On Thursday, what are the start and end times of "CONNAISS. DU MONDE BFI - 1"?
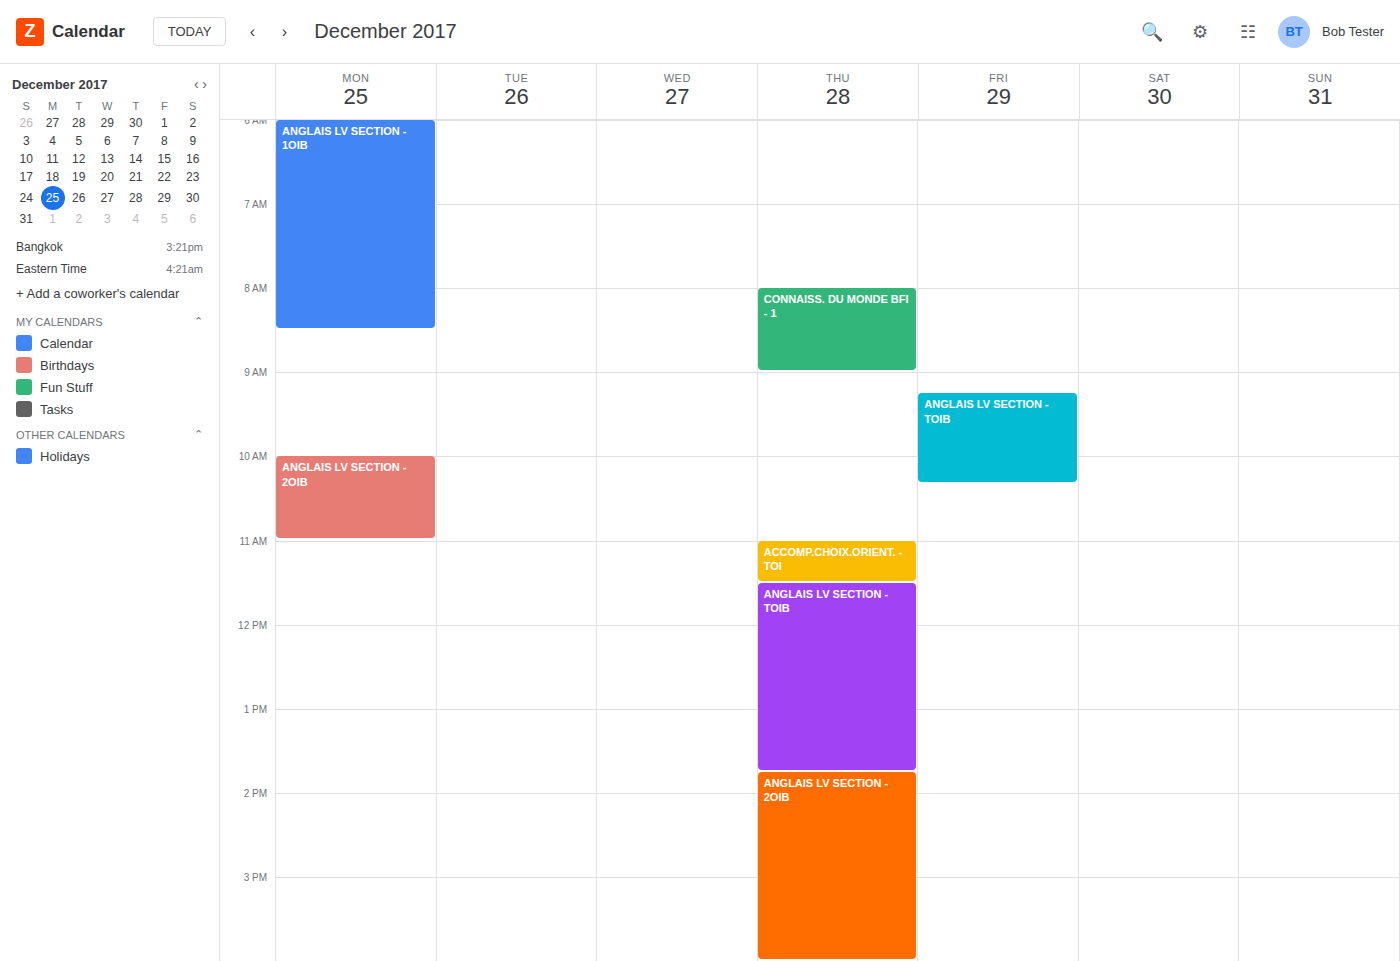
08:00 to 09:00